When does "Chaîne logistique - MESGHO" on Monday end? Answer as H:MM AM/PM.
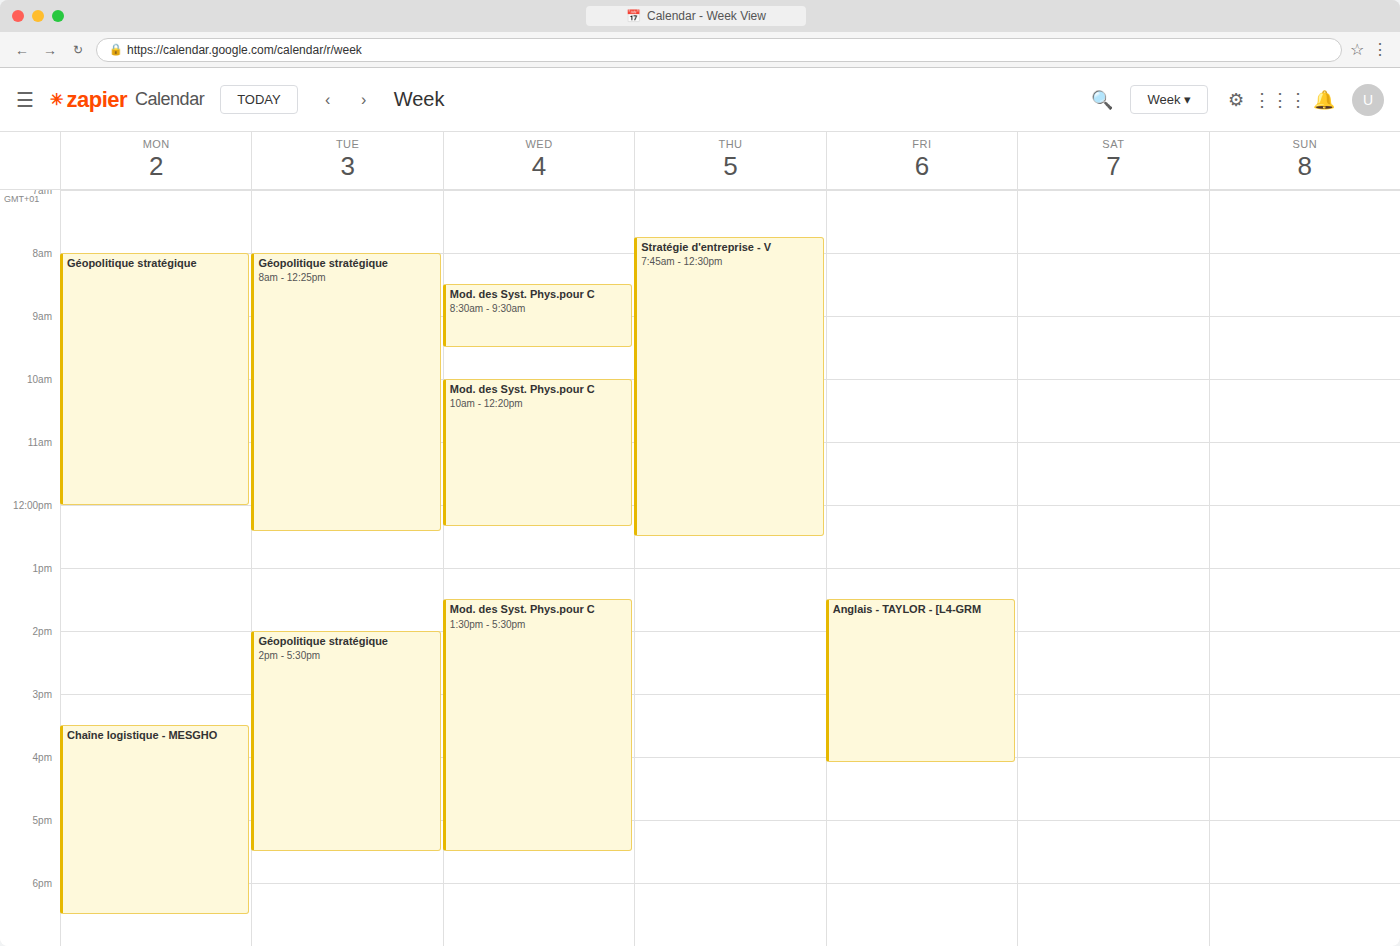
6:30 PM